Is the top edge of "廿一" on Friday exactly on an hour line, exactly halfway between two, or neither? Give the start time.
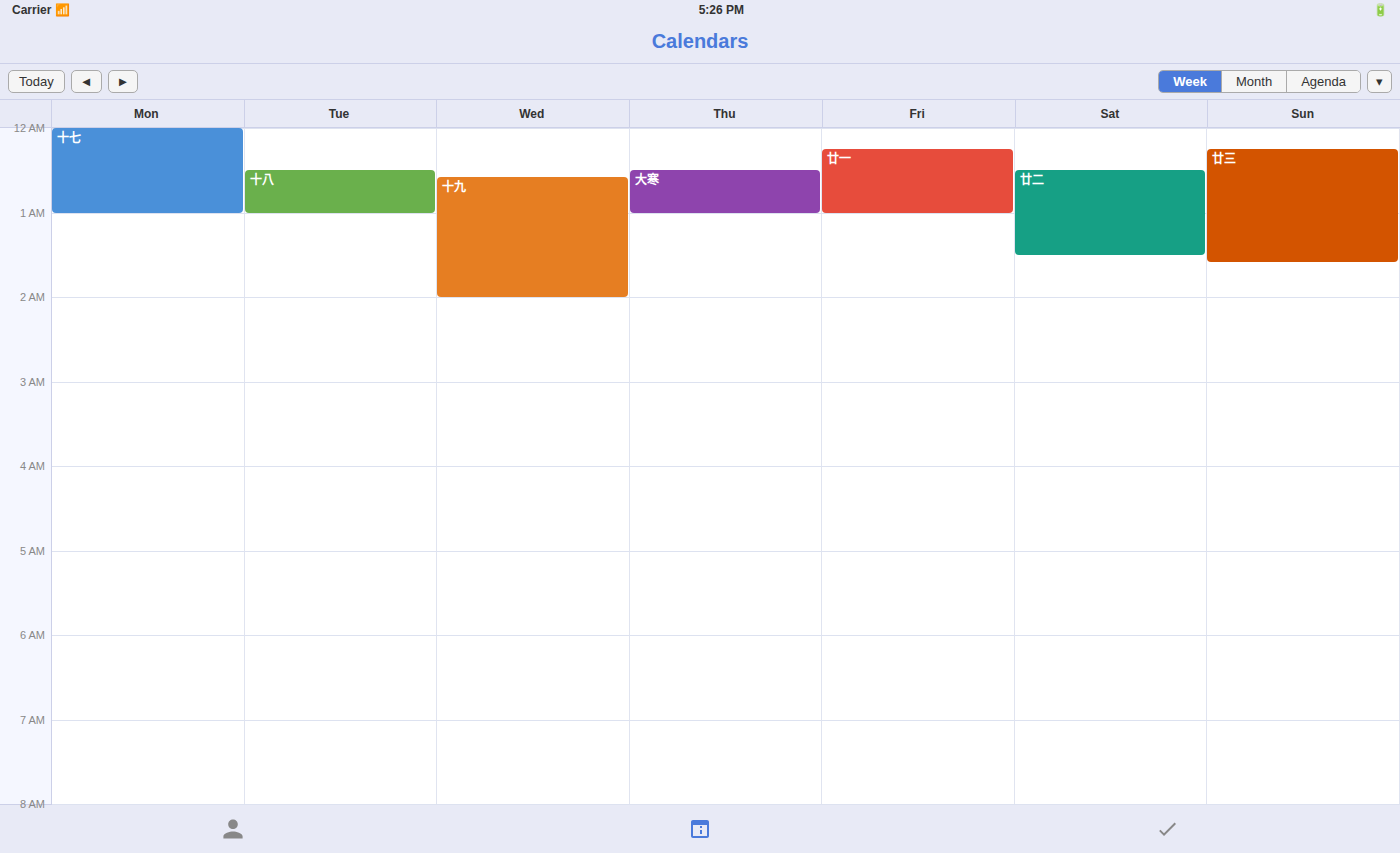
00:15 -- neither: a quarter of the way from the 00:00 line to the 01:00 line.